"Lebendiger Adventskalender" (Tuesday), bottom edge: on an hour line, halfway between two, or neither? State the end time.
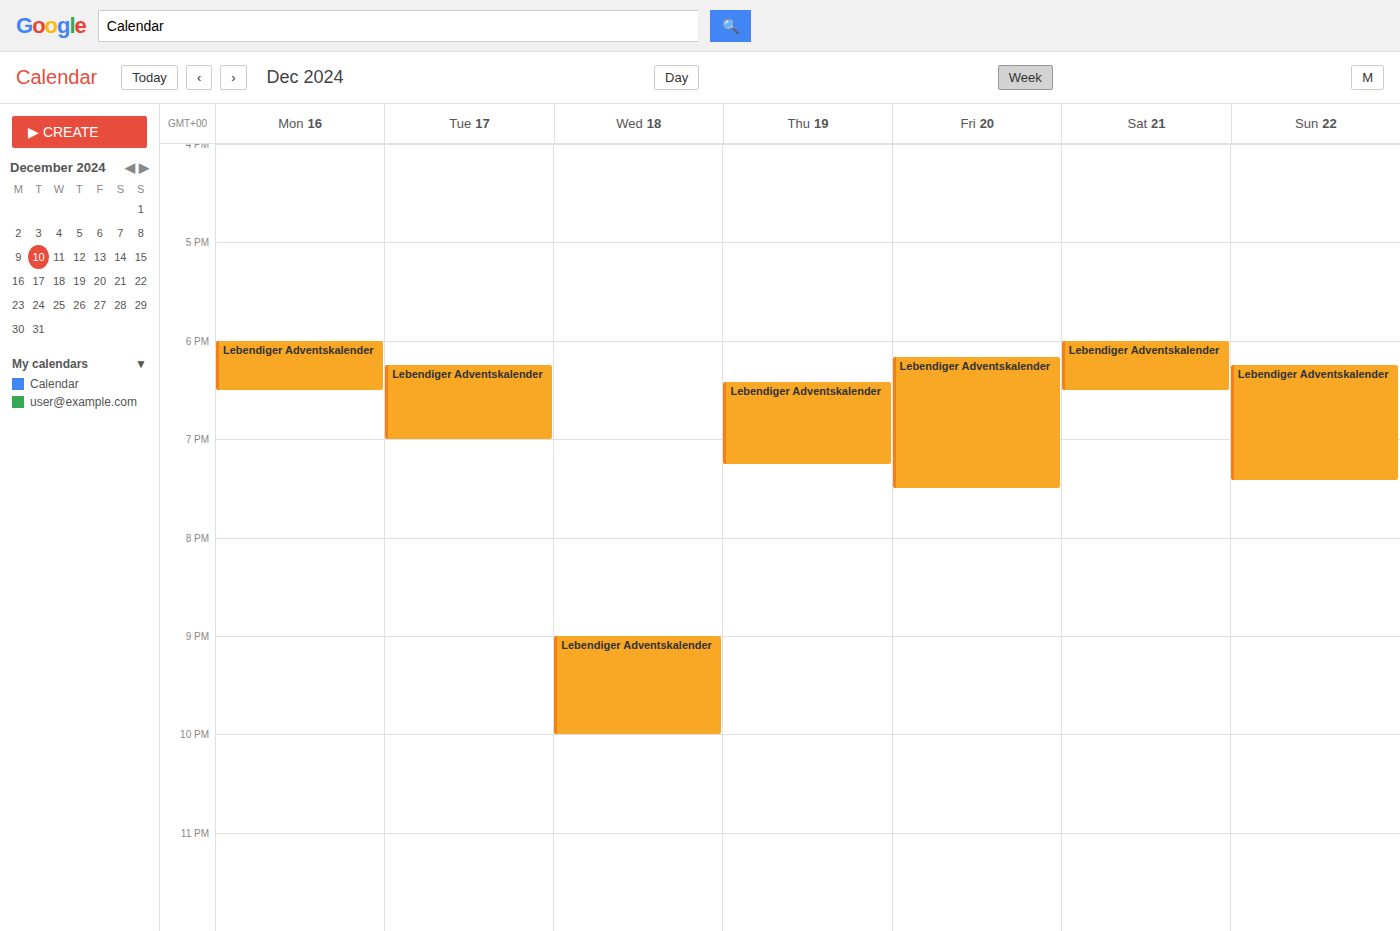
7:00 PM -- exactly on the 7 PM line.